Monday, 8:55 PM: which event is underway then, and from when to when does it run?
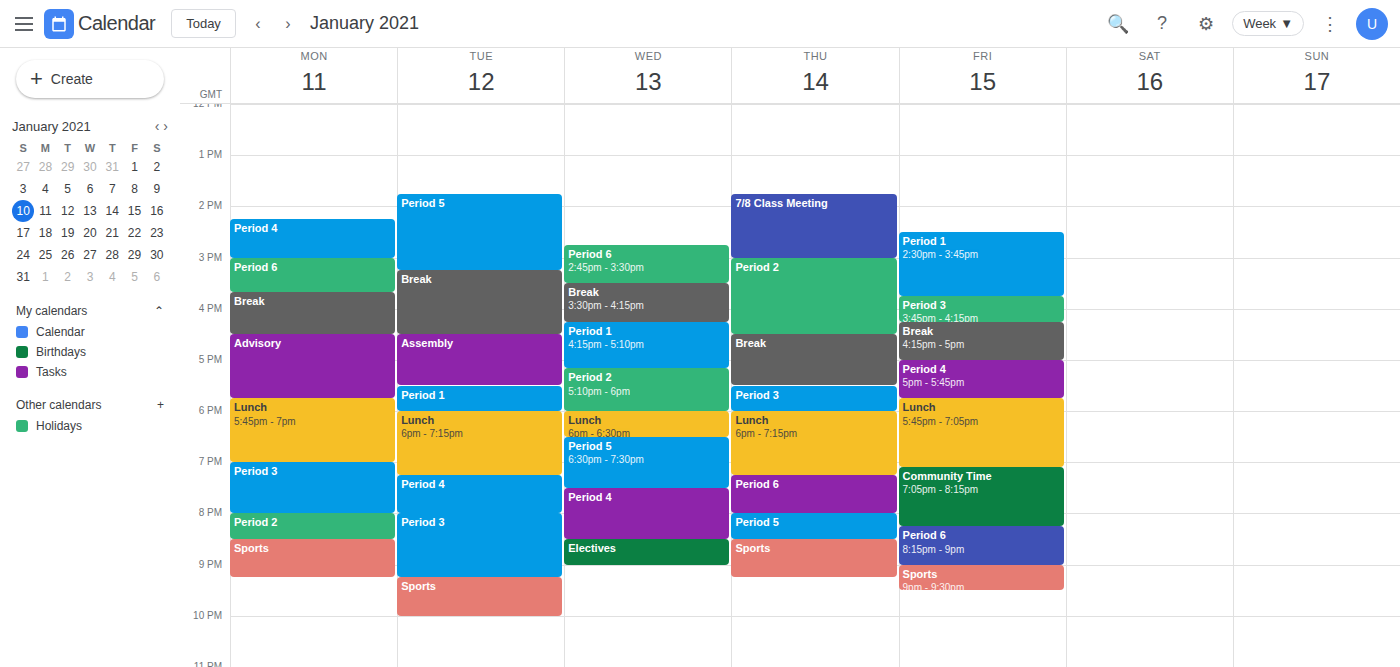
"Sports", 8:30 PM to 9:15 PM